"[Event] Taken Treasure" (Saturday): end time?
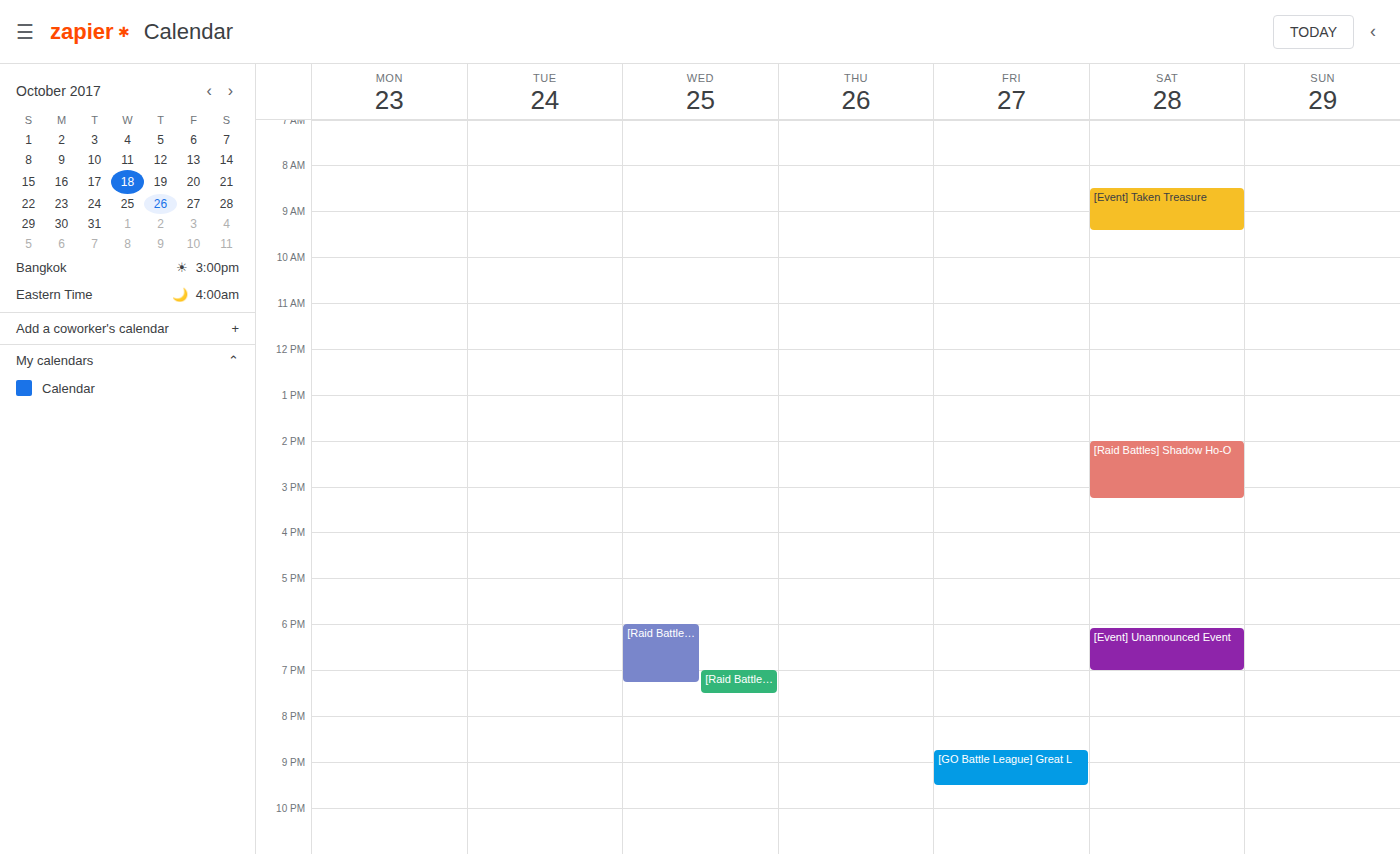
9:25 AM